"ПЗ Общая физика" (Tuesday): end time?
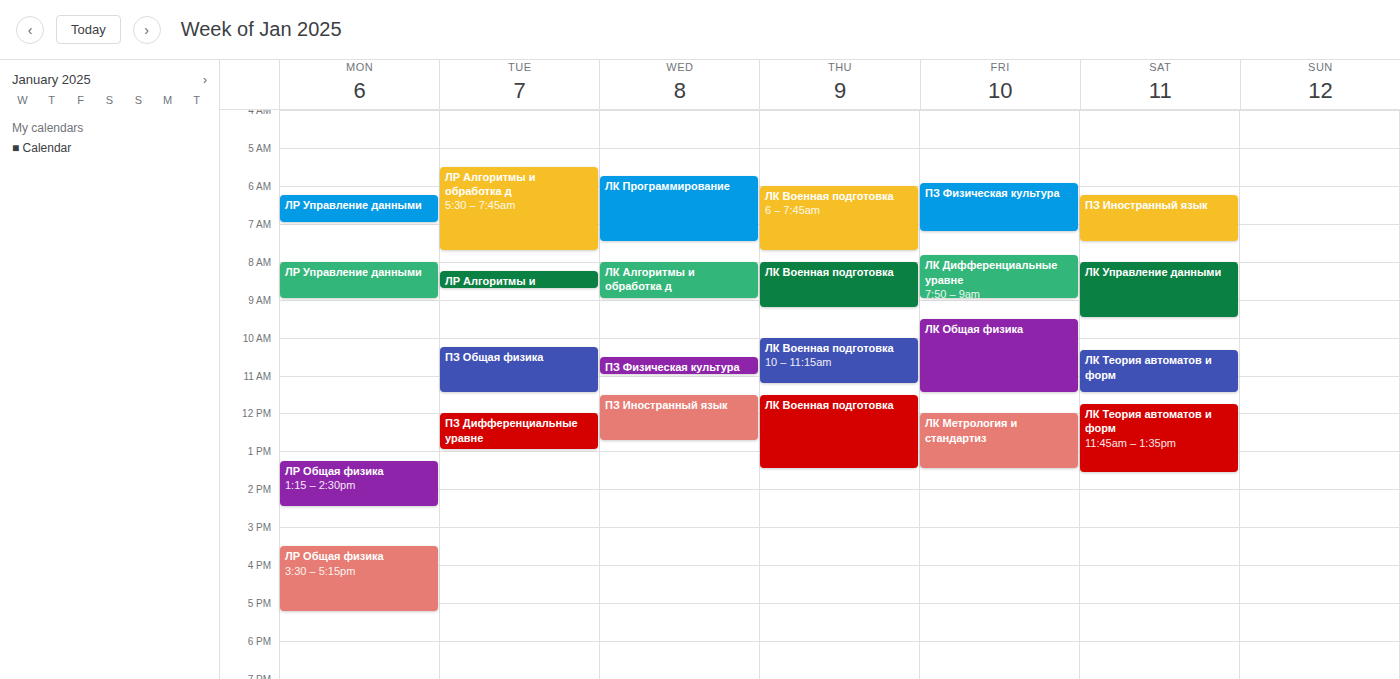
11:30 AM